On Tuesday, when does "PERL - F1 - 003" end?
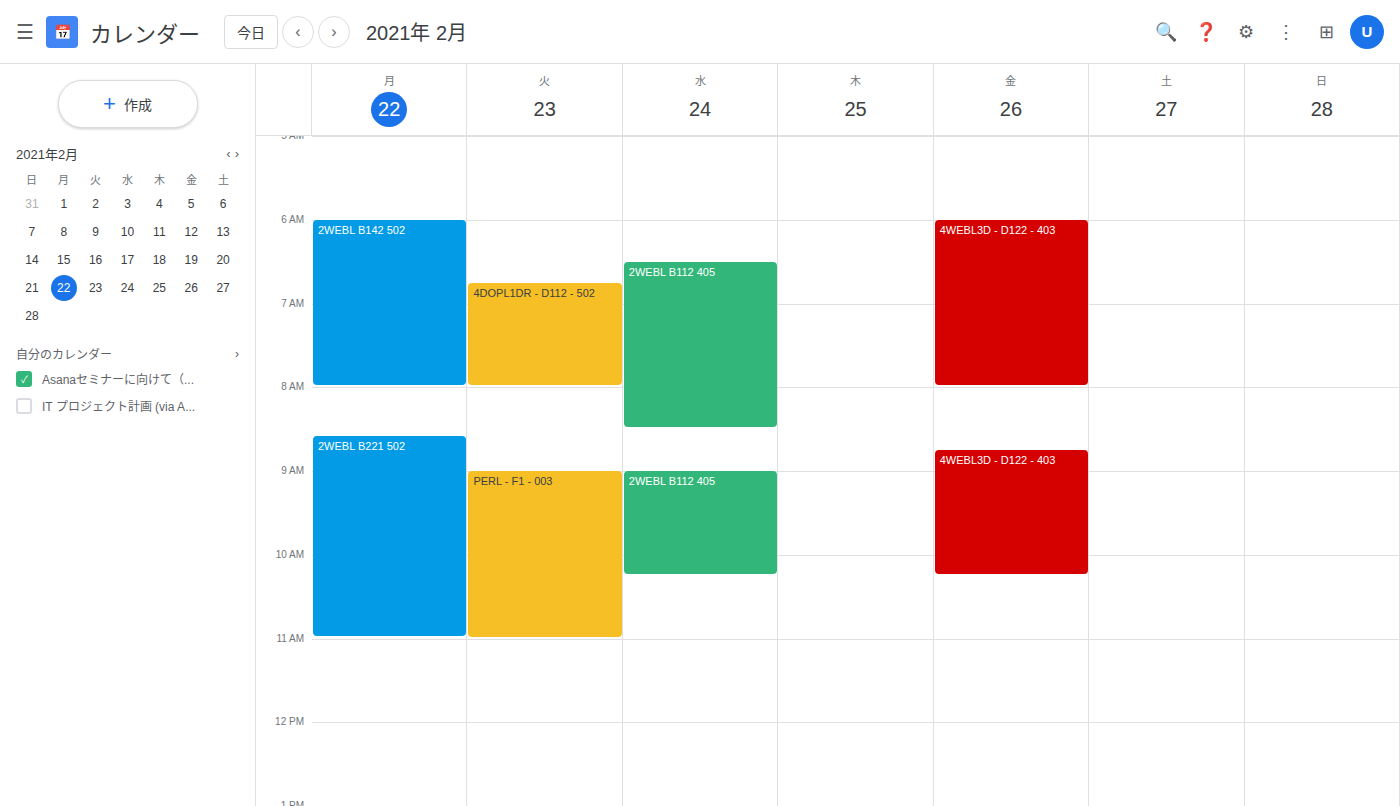
11:00 AM